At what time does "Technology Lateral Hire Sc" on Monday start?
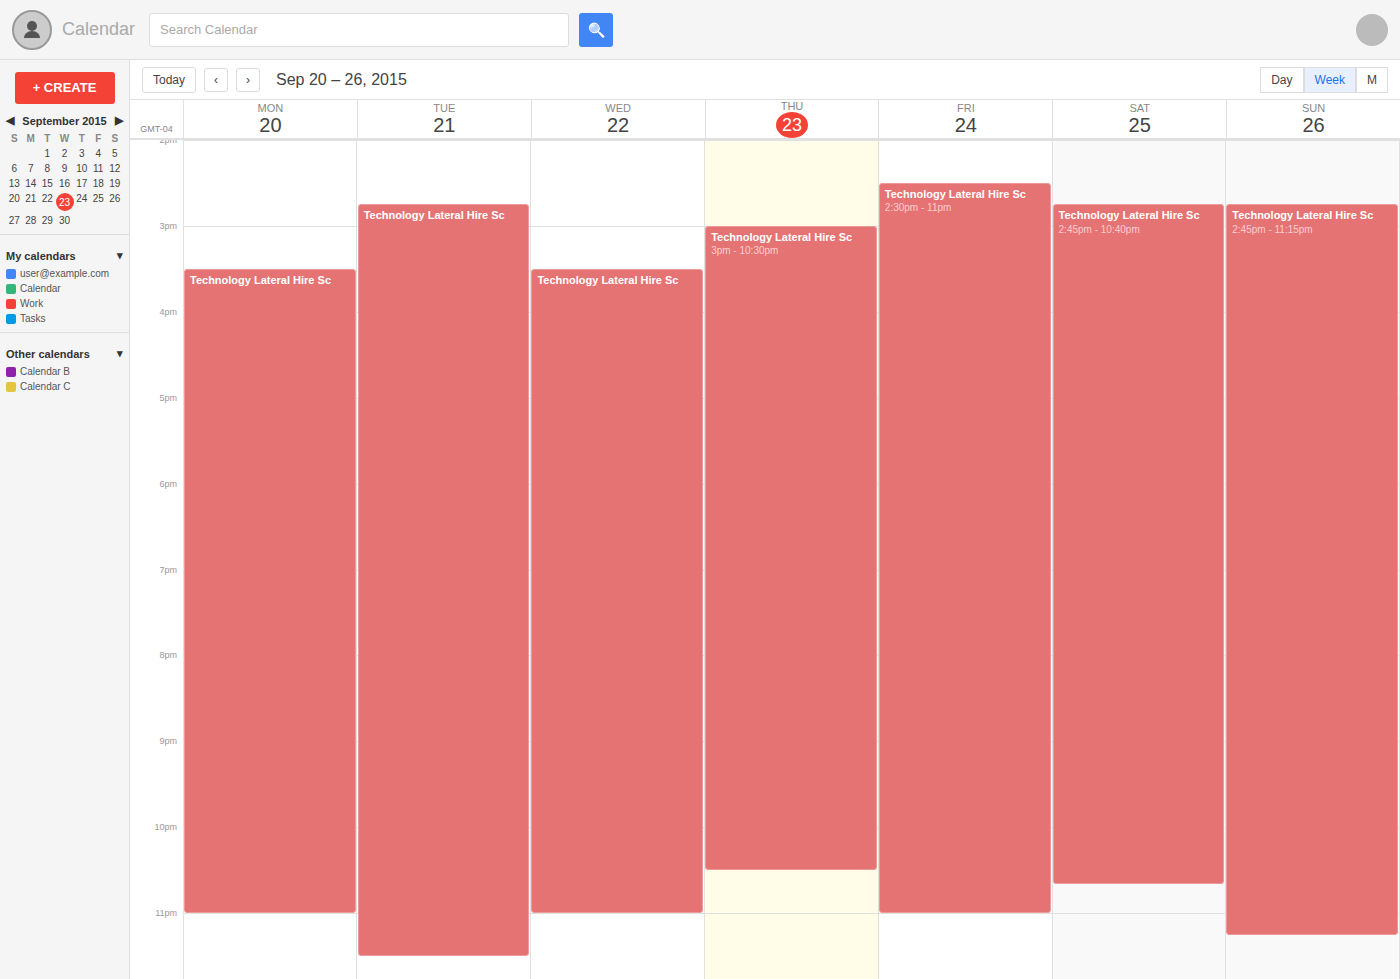
3:30 PM